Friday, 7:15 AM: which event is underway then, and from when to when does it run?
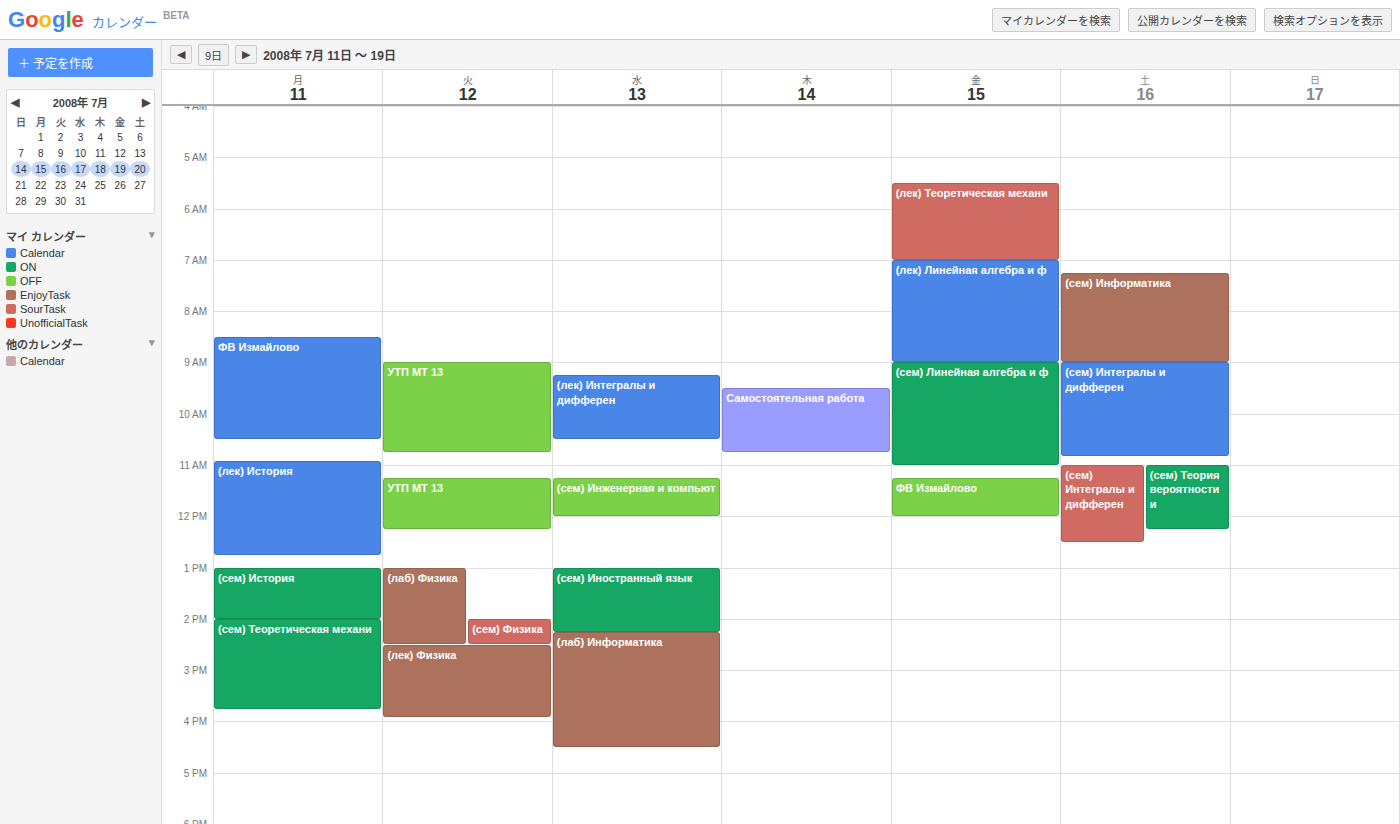
"(лек) Линейная алгебра и ф", 7:00 AM to 9:00 AM